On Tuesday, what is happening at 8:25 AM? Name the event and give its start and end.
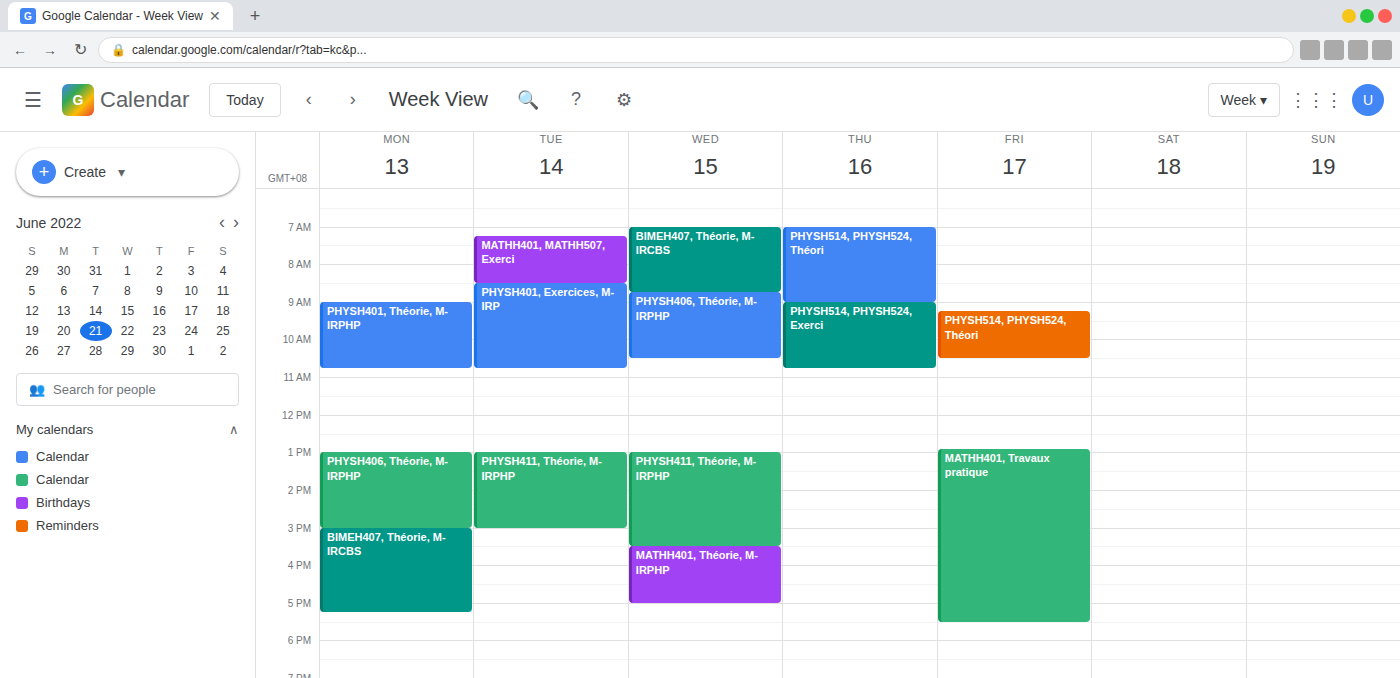
"MATHH401, MATHH507, Exerci", 7:15 AM to 8:30 AM